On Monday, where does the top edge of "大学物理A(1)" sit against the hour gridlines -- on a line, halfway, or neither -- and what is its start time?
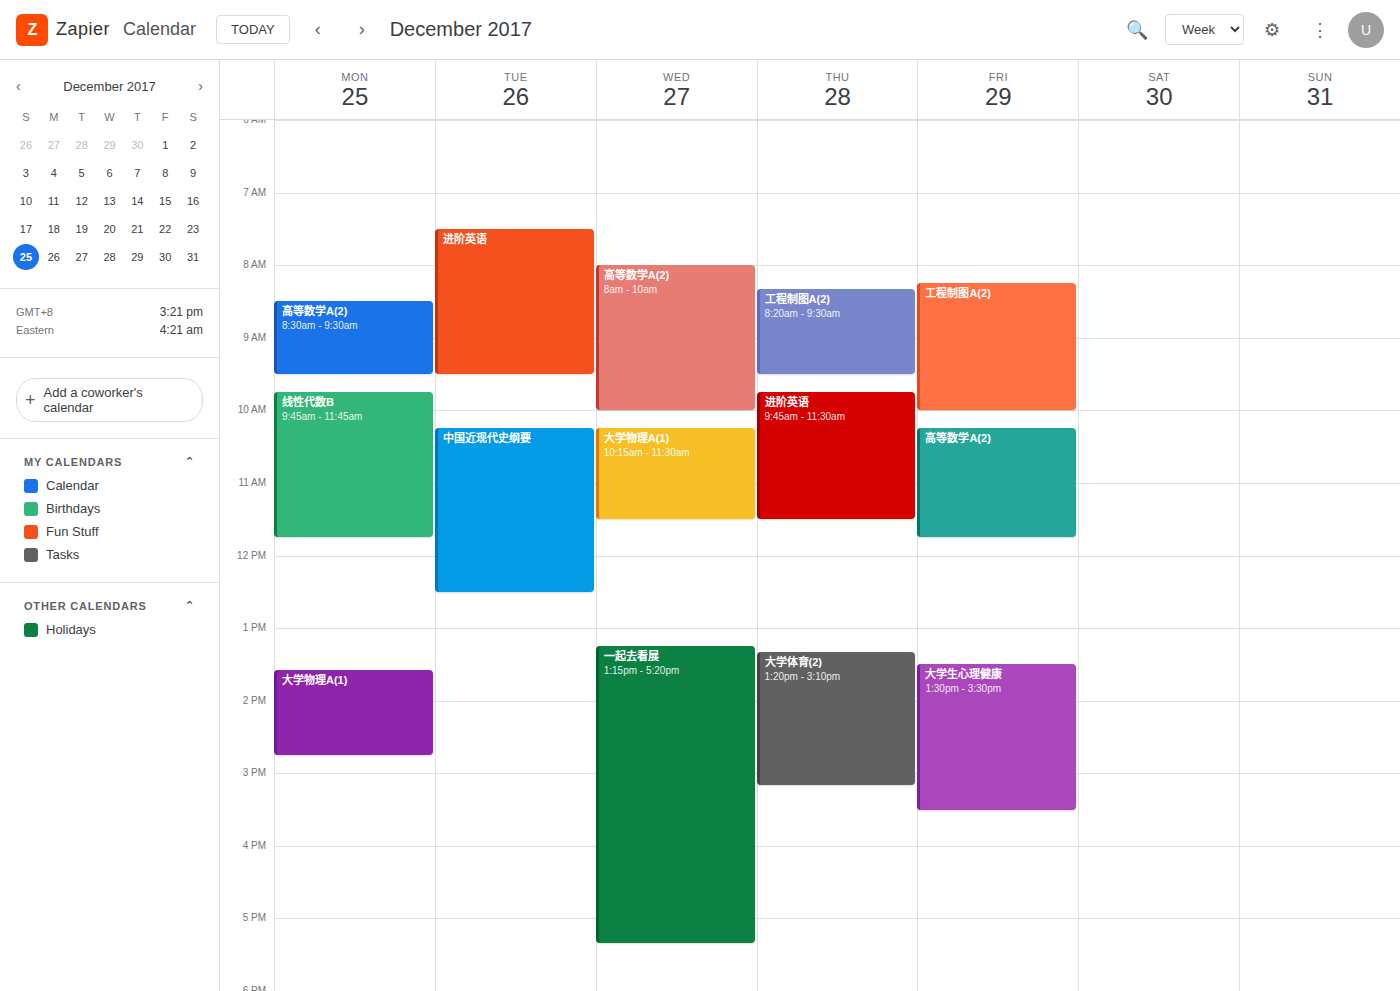
1:35 PM -- neither: 35 minutes below the 1 PM line and 25 minutes above the 2 PM line.